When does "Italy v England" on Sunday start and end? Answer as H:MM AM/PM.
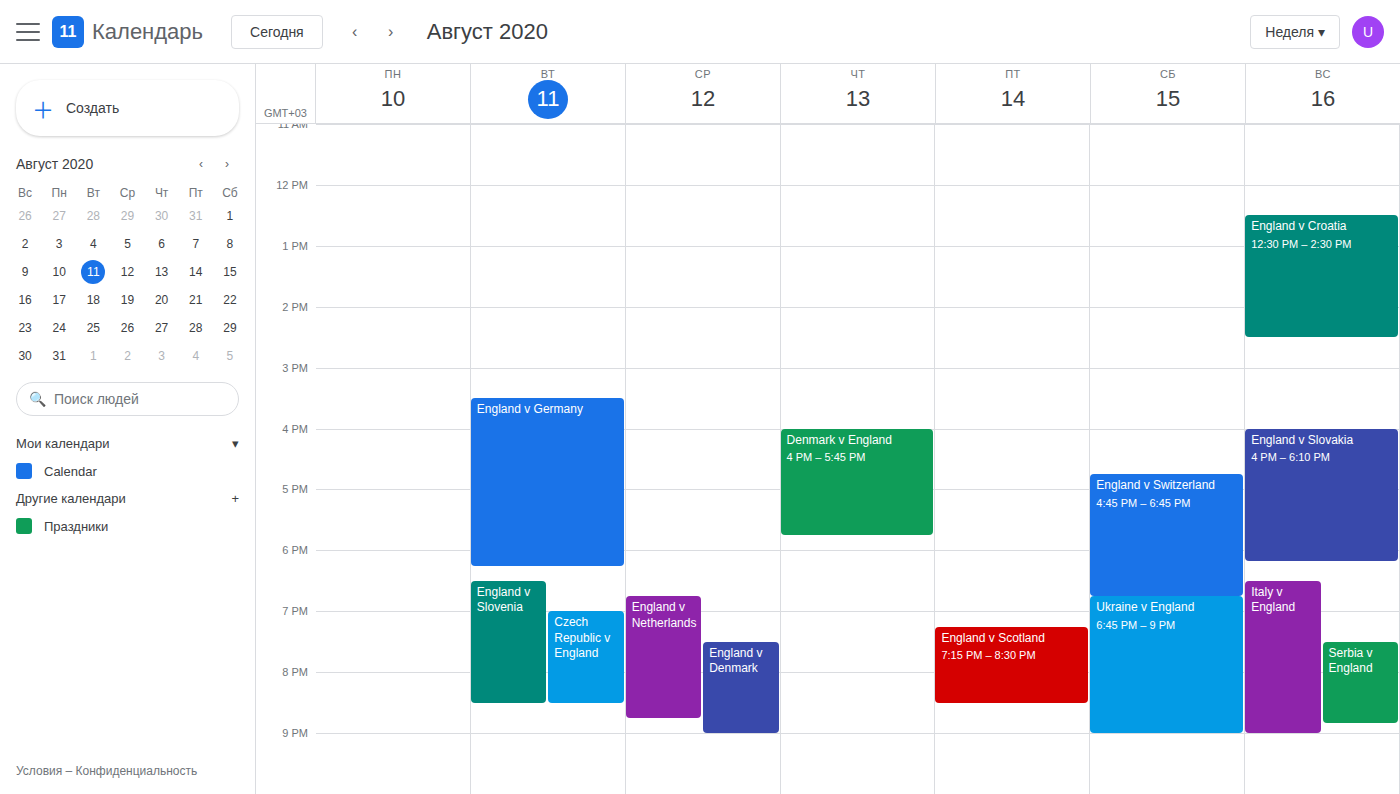
6:30 PM to 9:00 PM